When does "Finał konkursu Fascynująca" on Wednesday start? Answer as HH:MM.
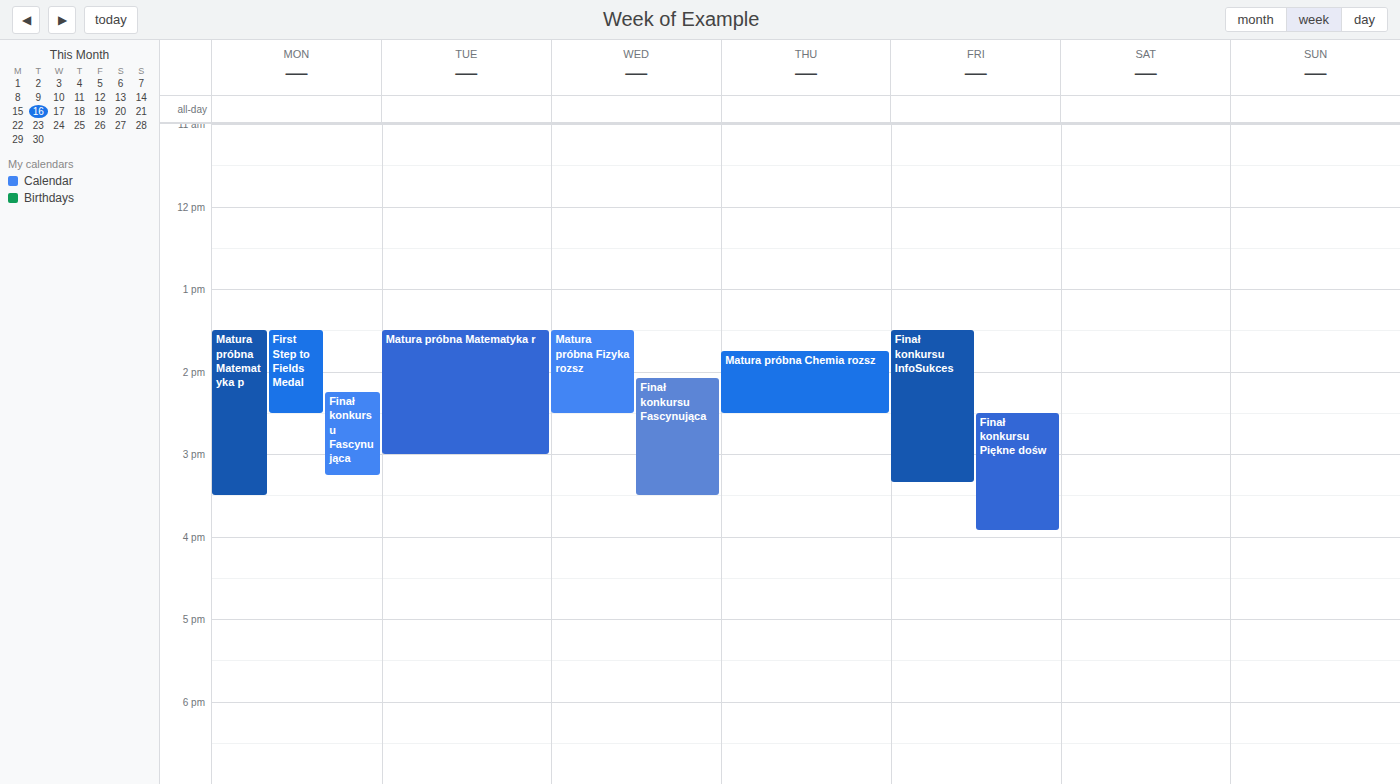
14:05